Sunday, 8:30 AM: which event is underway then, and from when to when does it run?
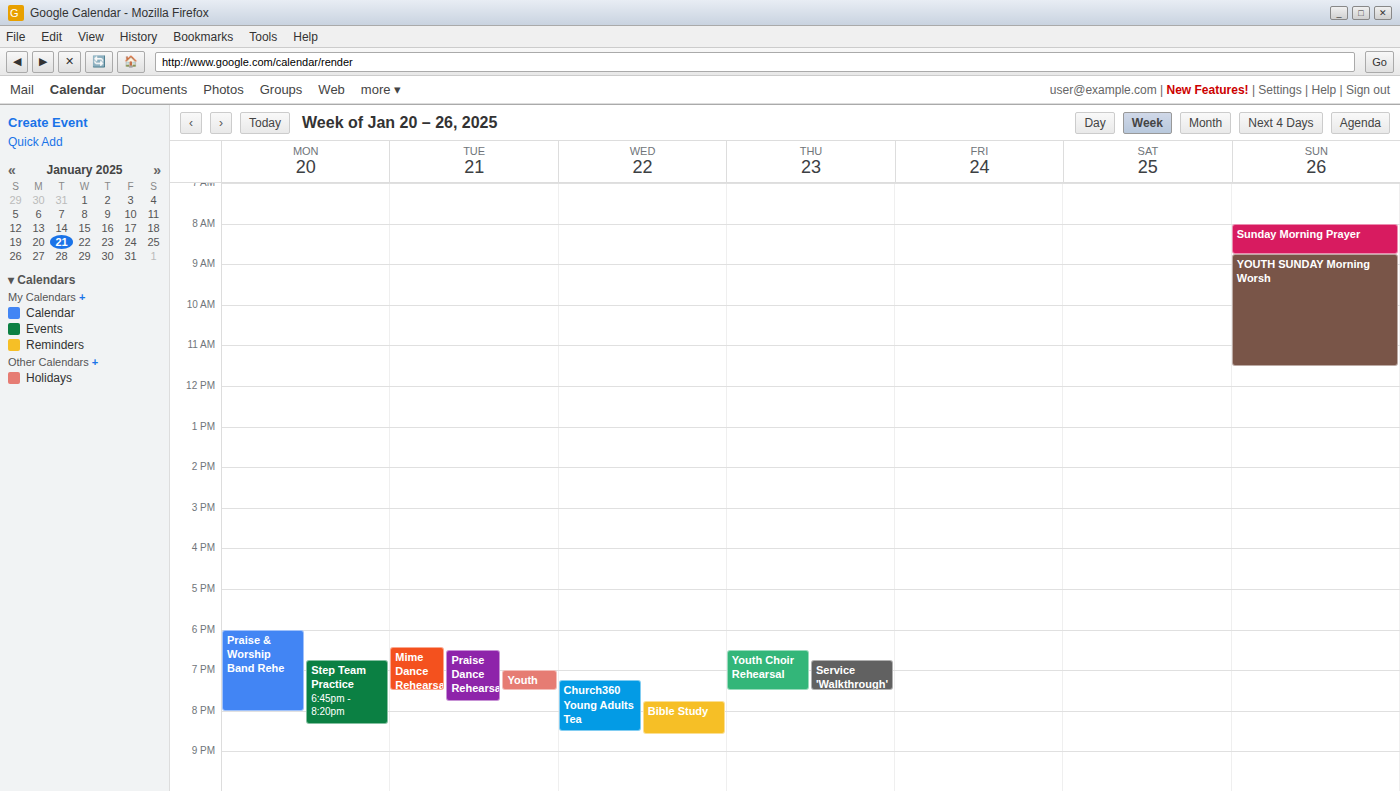
"Sunday Morning Prayer", 8:00 AM to 8:45 AM